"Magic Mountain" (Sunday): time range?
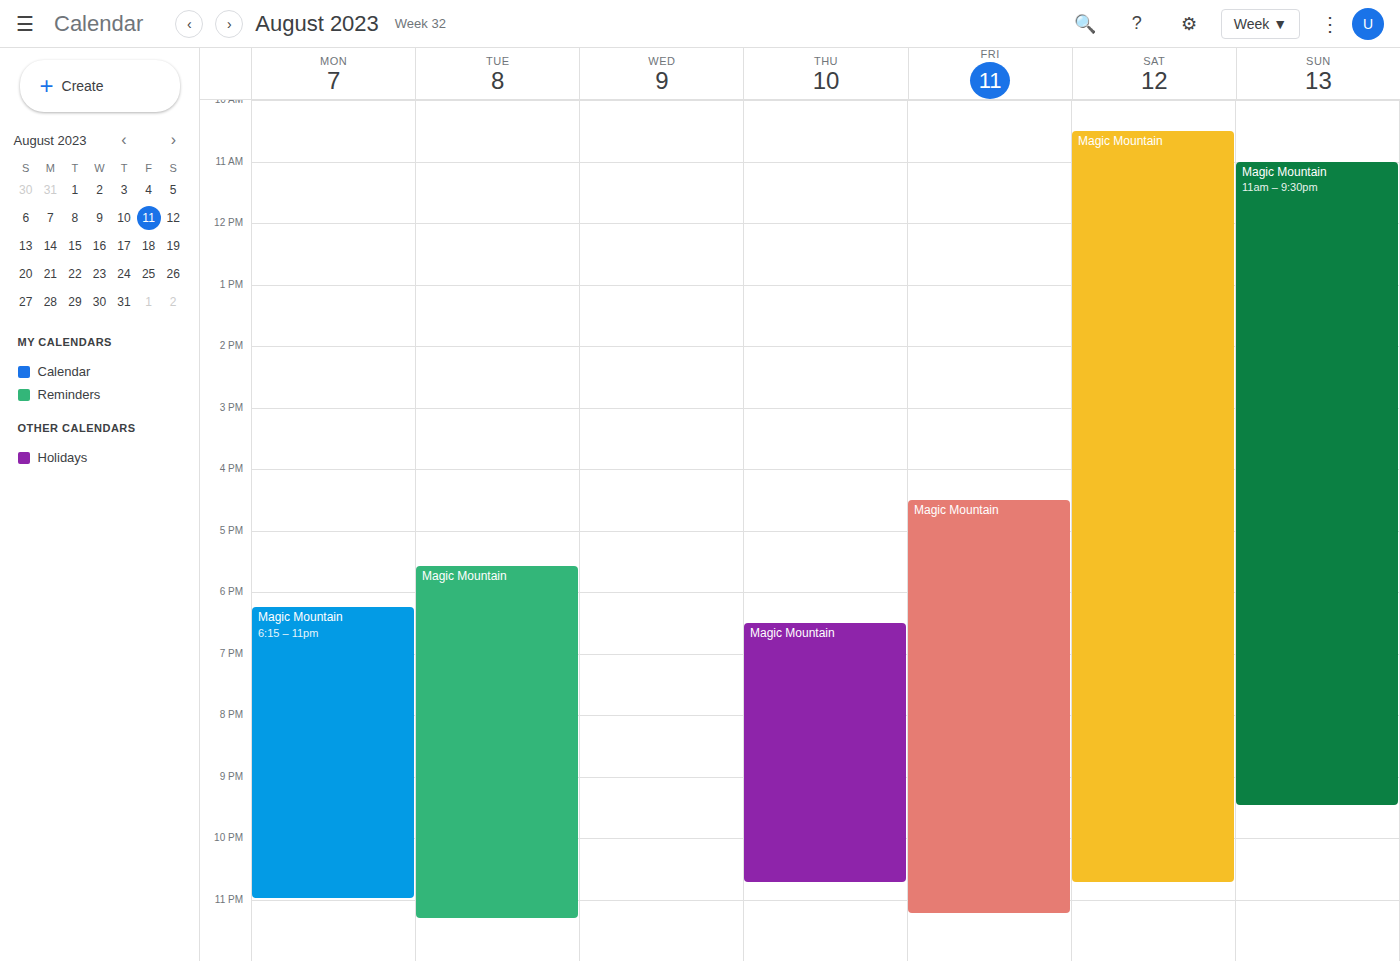
11:00 AM to 9:30 PM